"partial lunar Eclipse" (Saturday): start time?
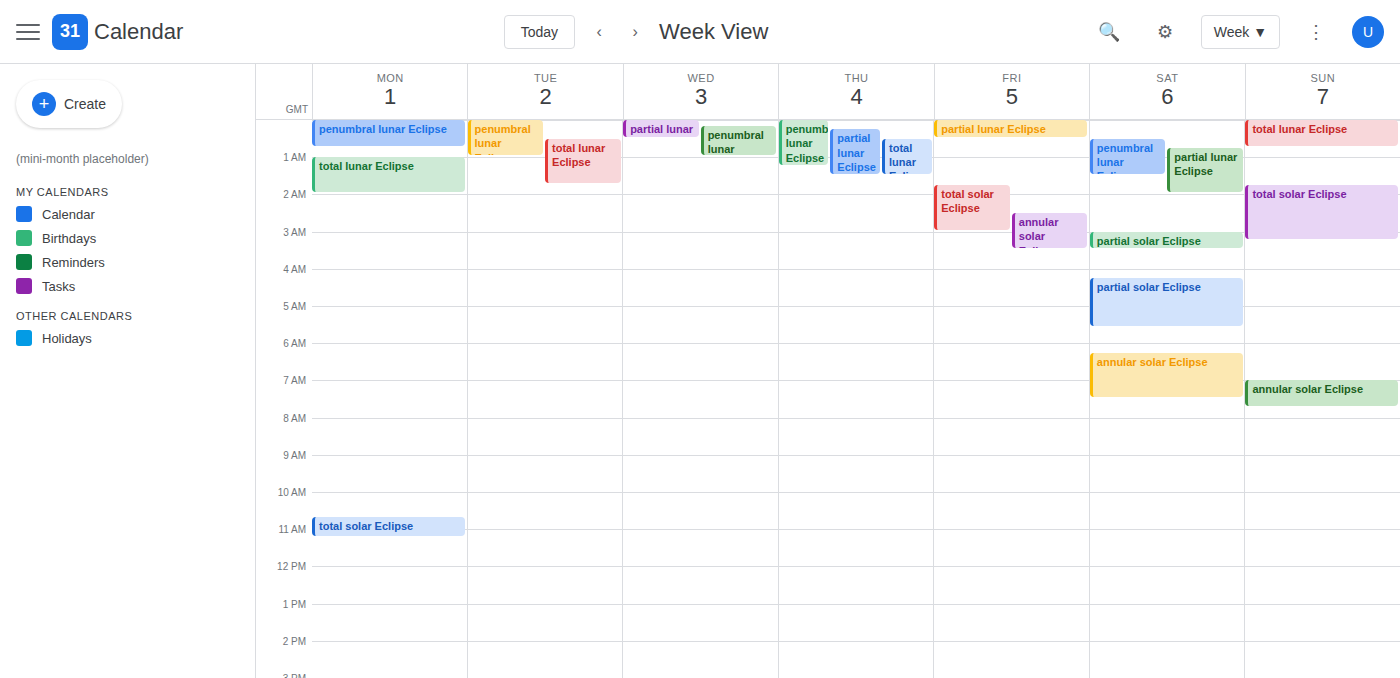
12:45 AM